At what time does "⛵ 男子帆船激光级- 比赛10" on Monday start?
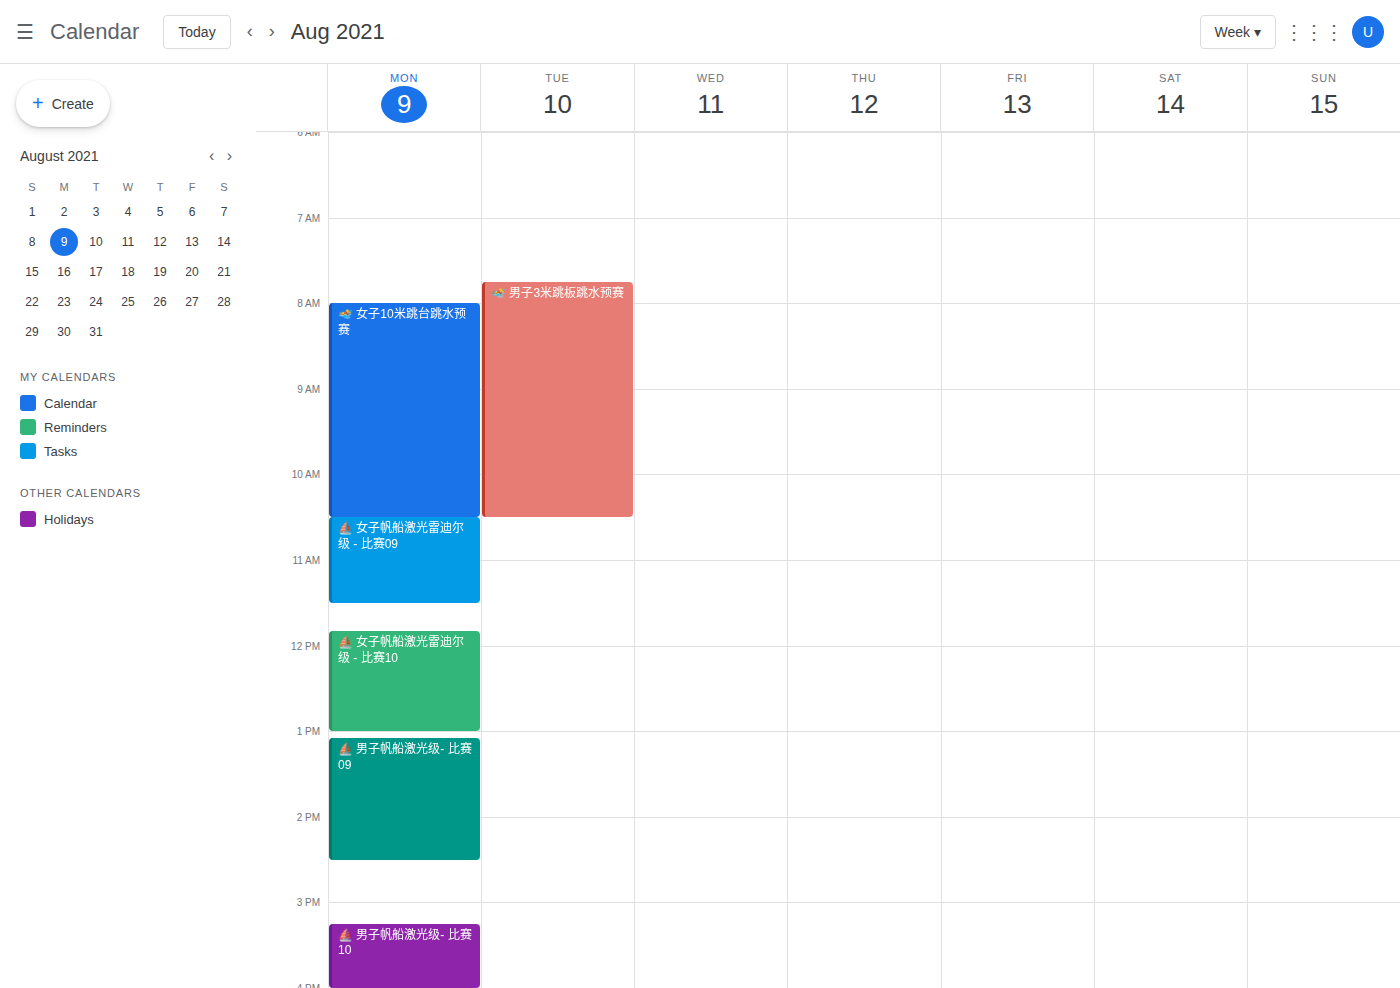
3:15 PM